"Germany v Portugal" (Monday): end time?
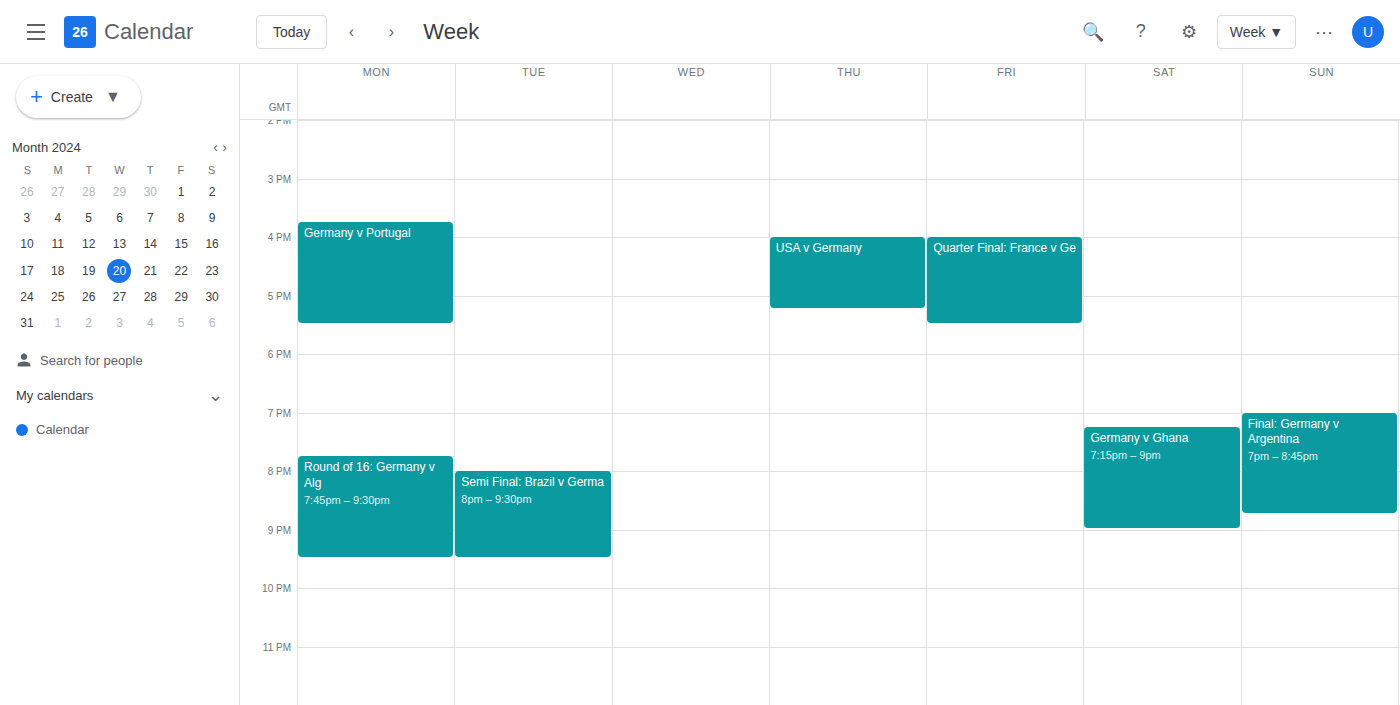
5:30 PM